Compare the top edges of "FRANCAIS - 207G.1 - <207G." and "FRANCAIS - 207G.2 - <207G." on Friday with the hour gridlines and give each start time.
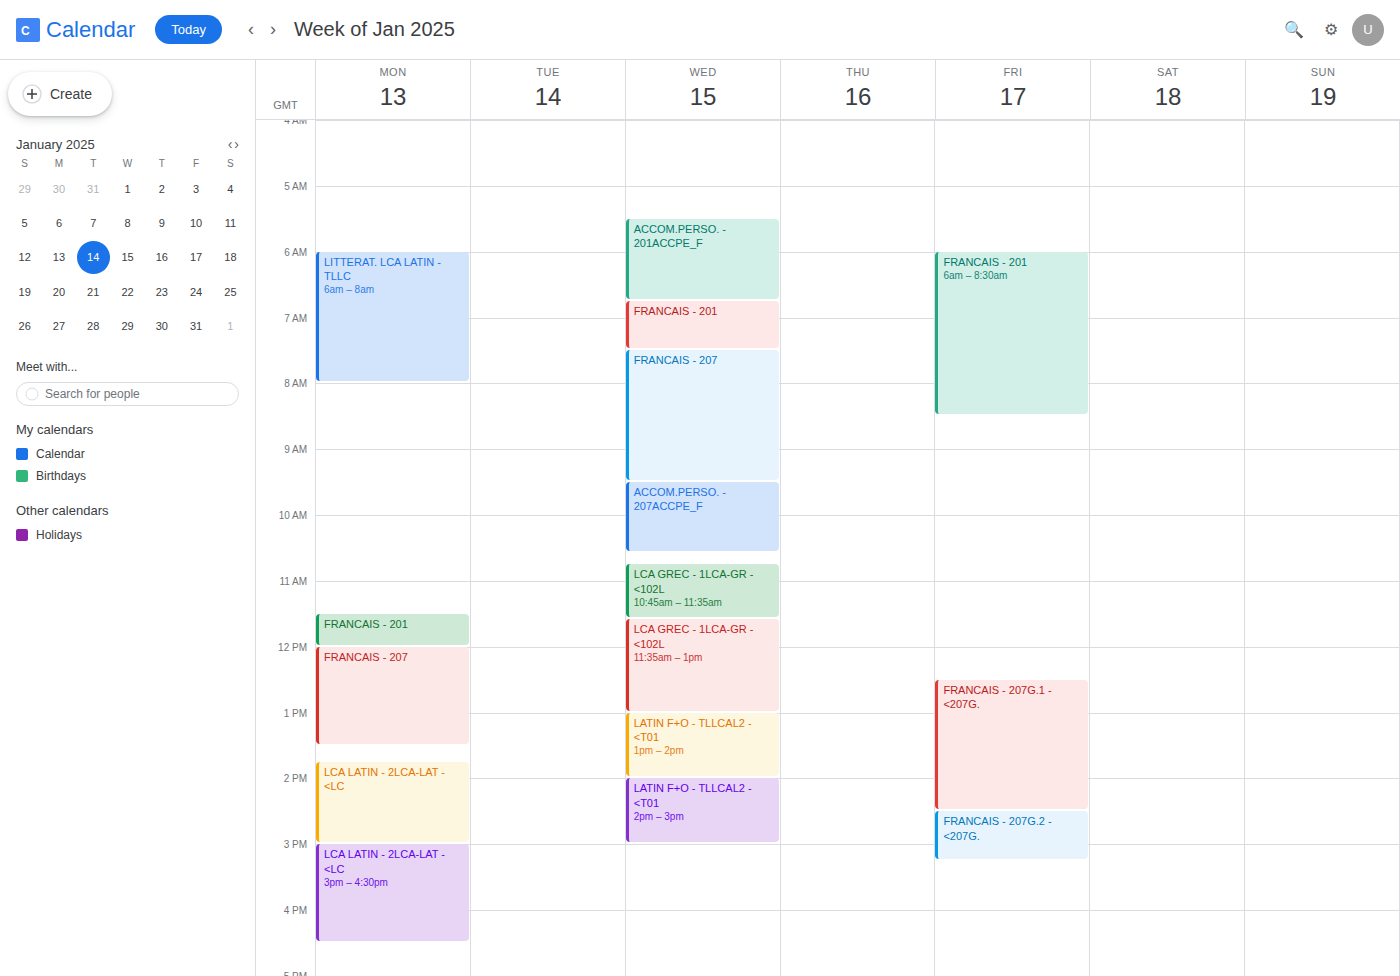
"FRANCAIS - 207G.1 - <207G.": 12:30 PM, halfway between the 12 PM and 1 PM lines. "FRANCAIS - 207G.2 - <207G.": 2:30 PM, halfway between the 2 PM and 3 PM lines.